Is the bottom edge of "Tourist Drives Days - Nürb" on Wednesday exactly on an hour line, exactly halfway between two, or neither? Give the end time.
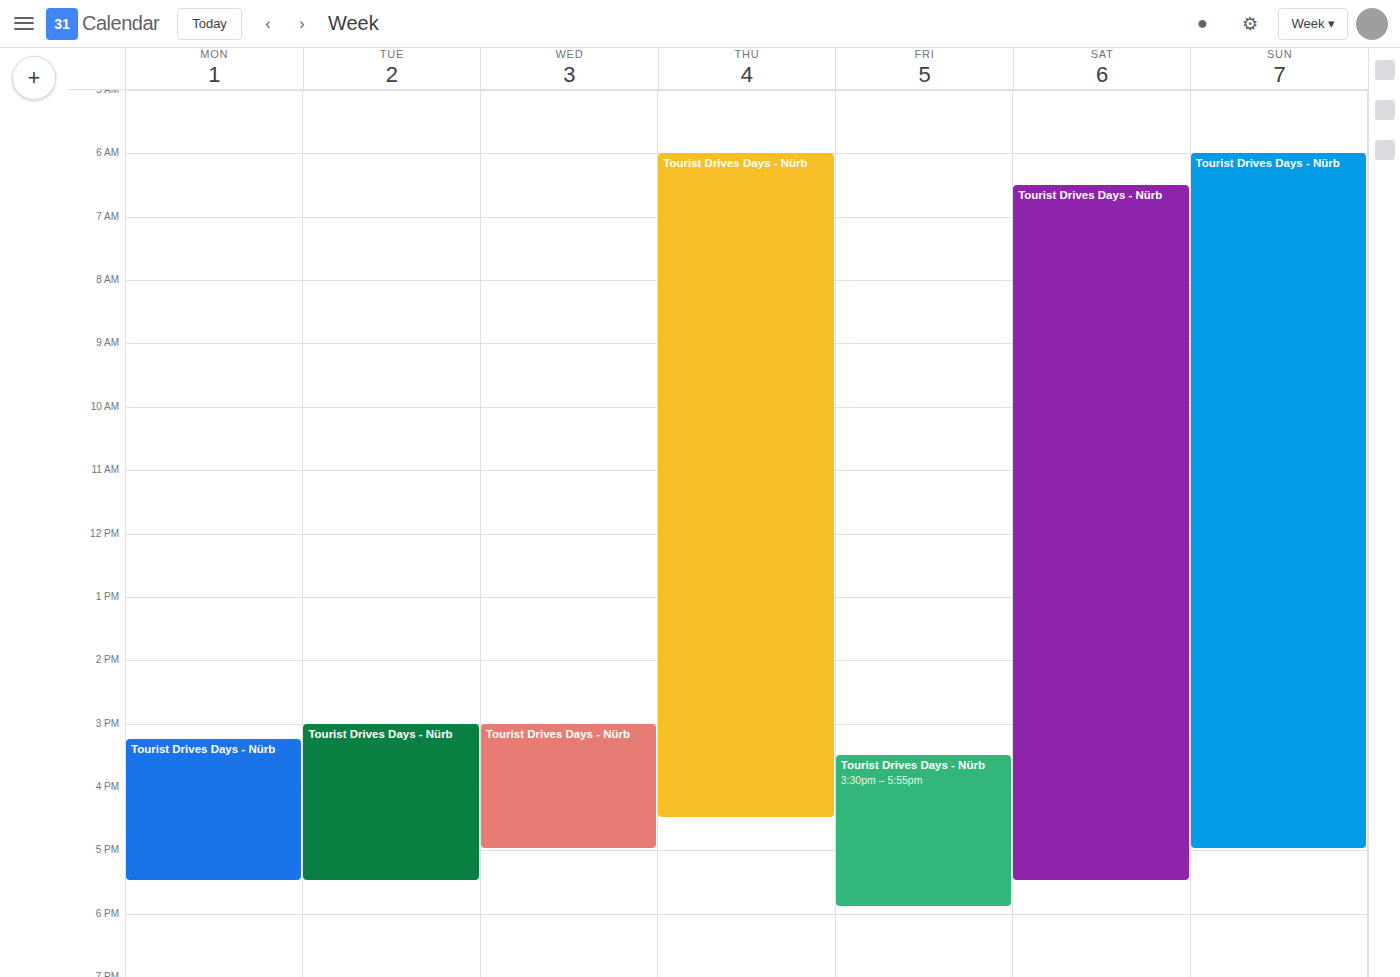
5:00 PM -- exactly on the 5 PM line.